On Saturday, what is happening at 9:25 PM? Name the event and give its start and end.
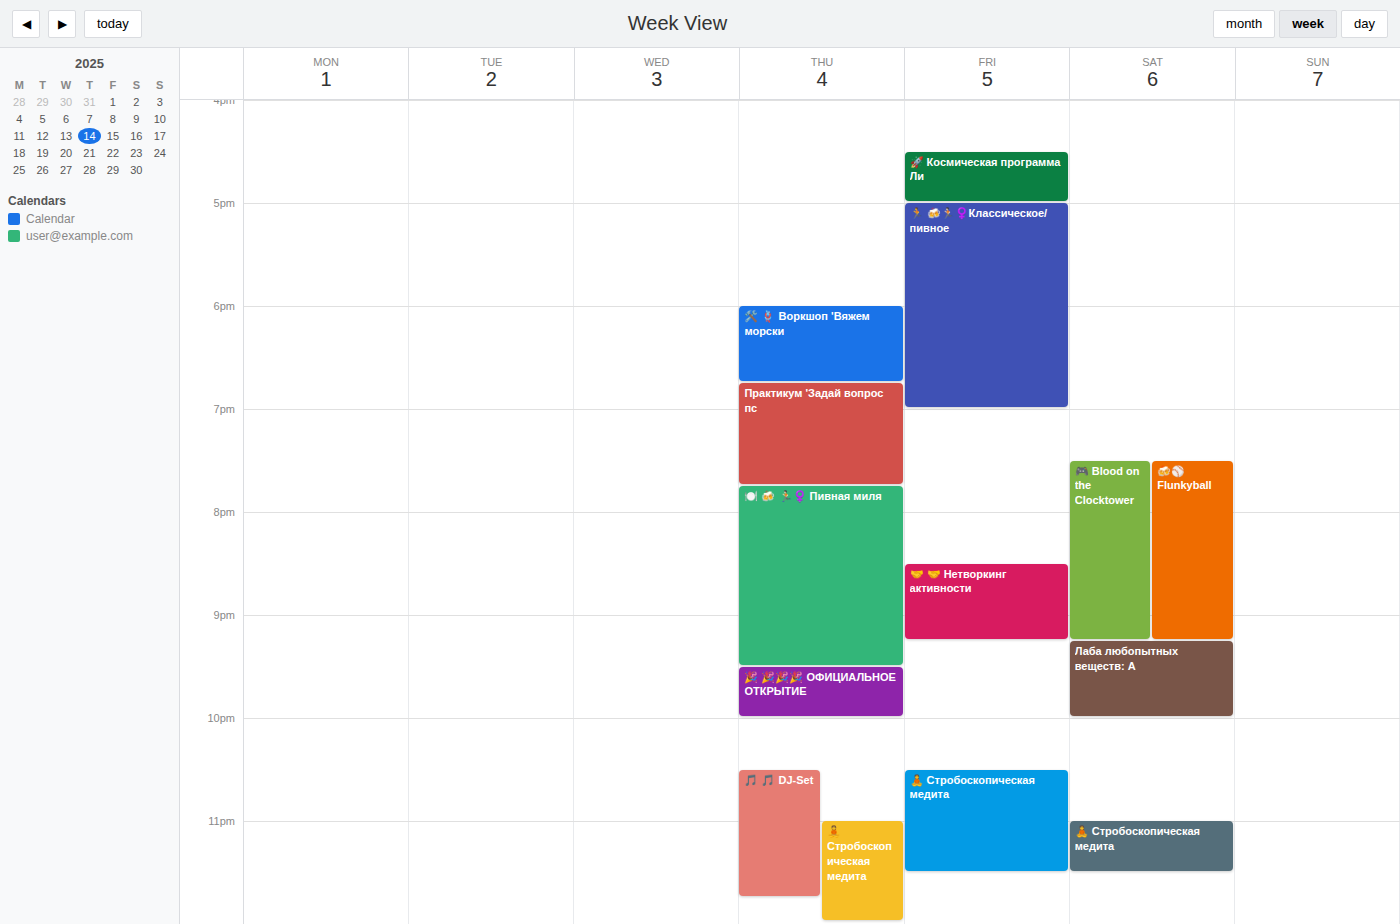
"Лаба любопытных веществ: А", 9:15 PM to 10:00 PM